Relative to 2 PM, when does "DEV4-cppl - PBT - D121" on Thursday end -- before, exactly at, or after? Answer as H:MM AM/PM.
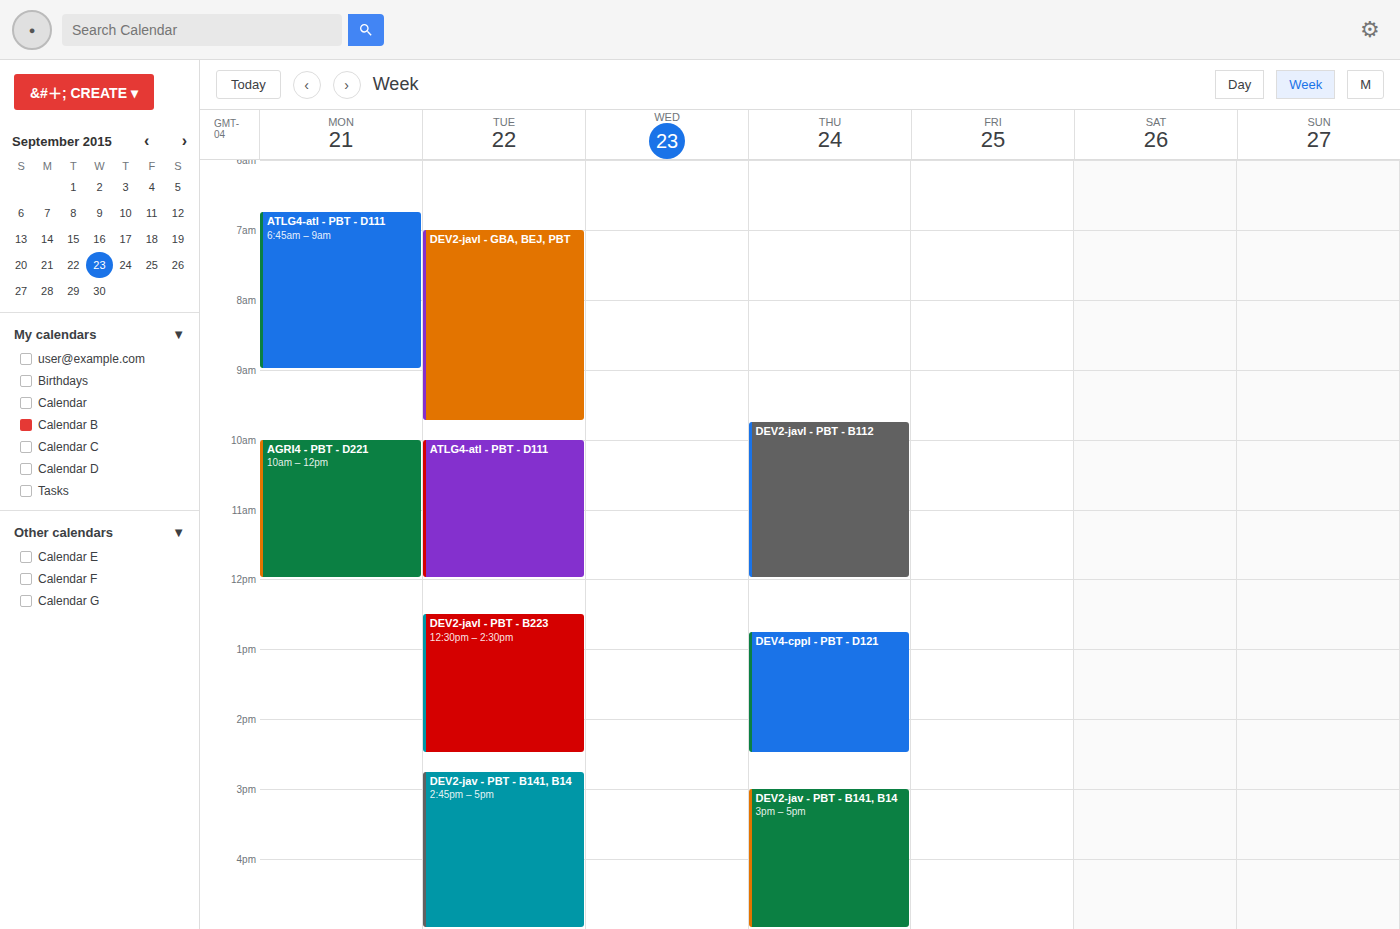
2:30 PM -- after 2 PM, 30 minutes below the 2 PM line.